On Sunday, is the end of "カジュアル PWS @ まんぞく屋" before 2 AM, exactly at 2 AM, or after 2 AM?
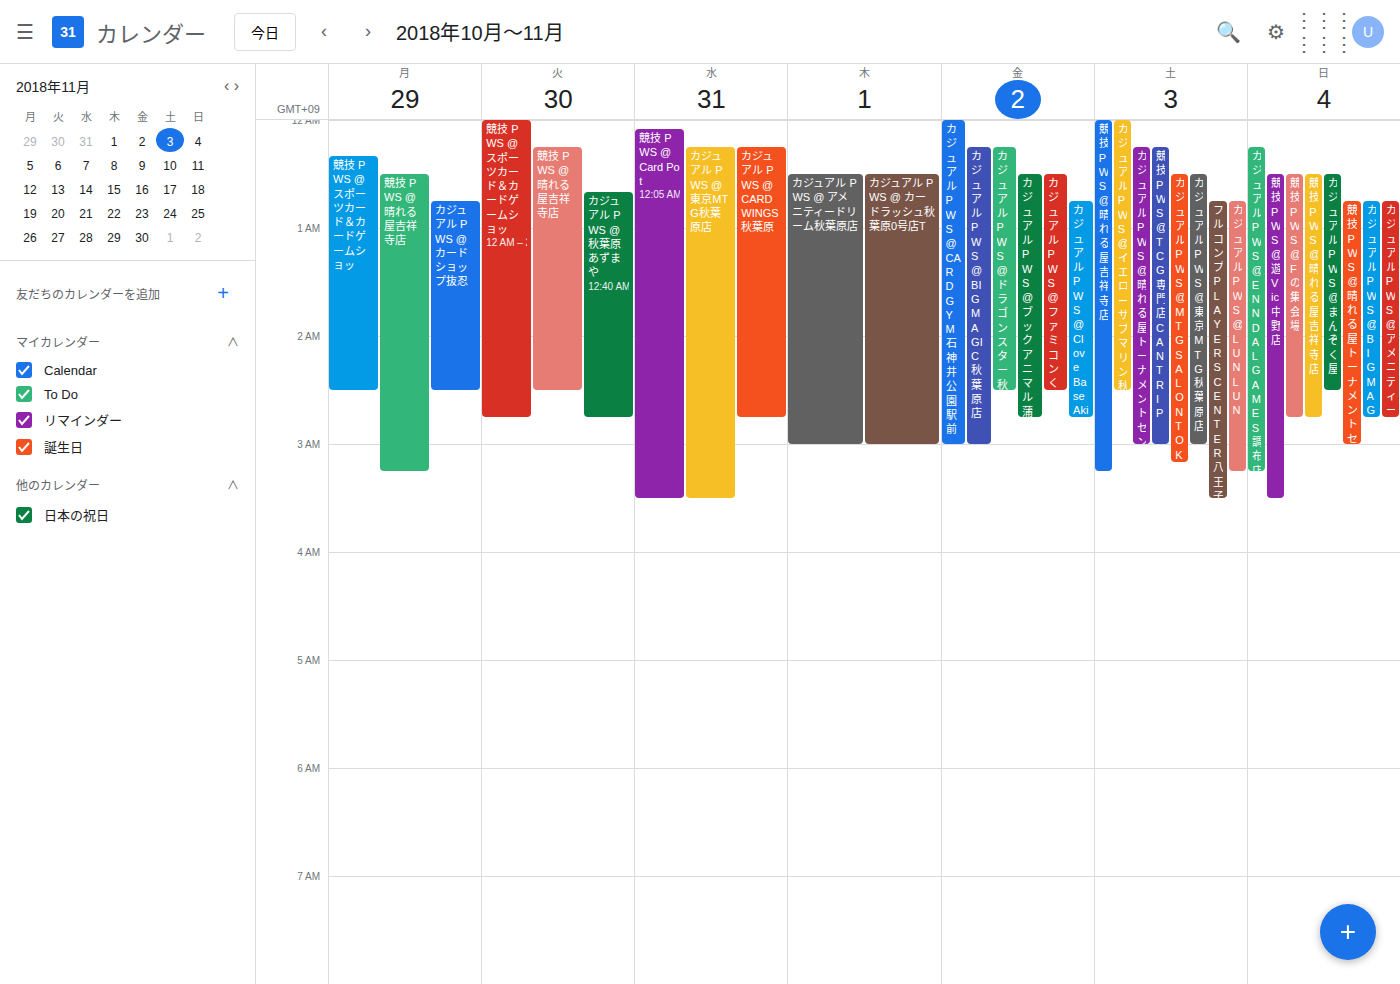
2:30 AM -- after 2 AM, 30 minutes below the 2 AM line.